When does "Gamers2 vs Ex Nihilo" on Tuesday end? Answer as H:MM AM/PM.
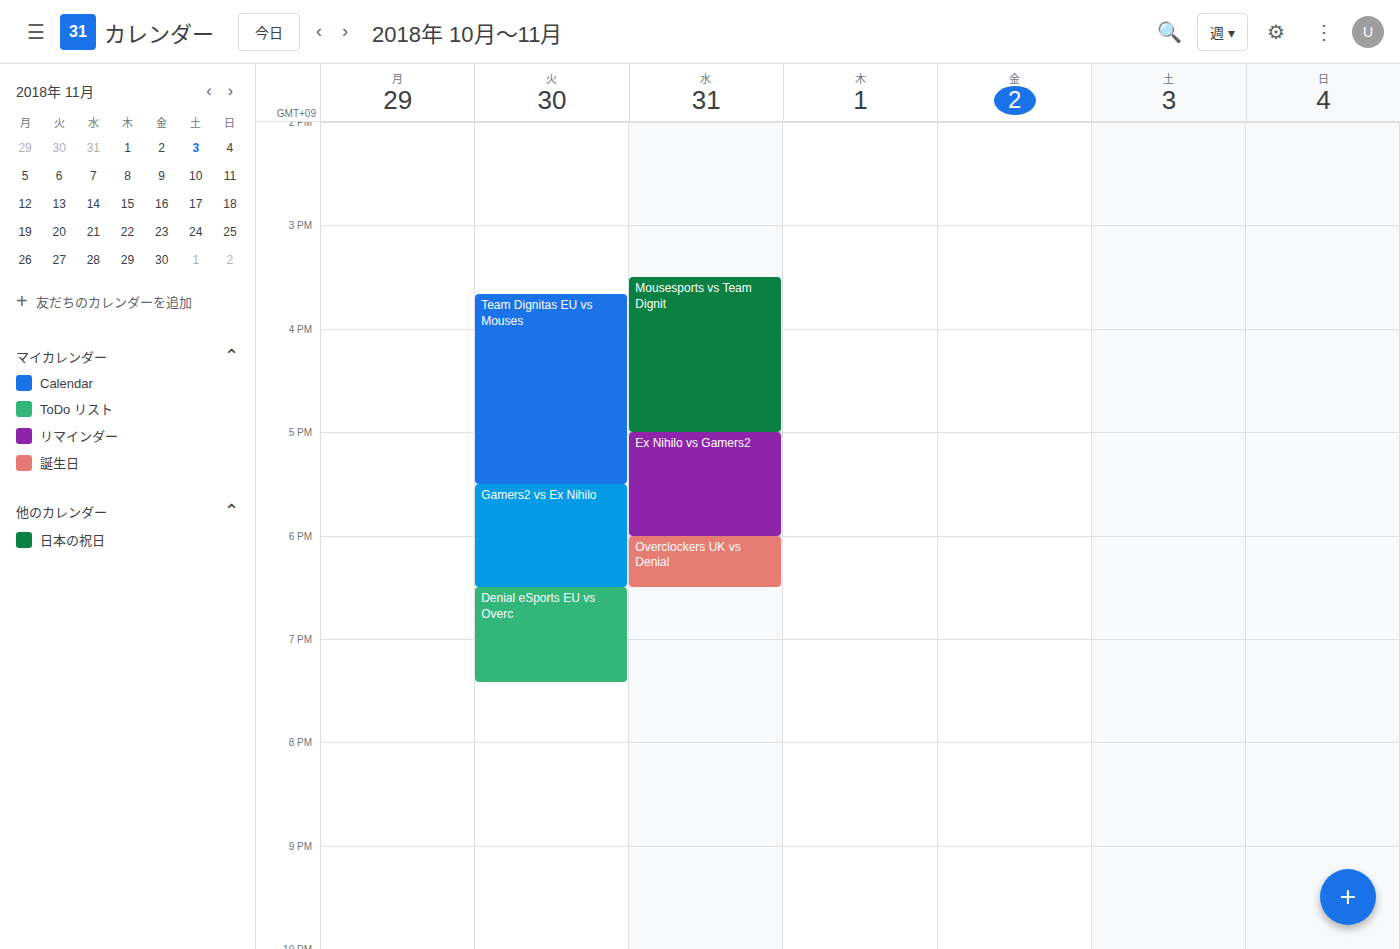
6:30 PM